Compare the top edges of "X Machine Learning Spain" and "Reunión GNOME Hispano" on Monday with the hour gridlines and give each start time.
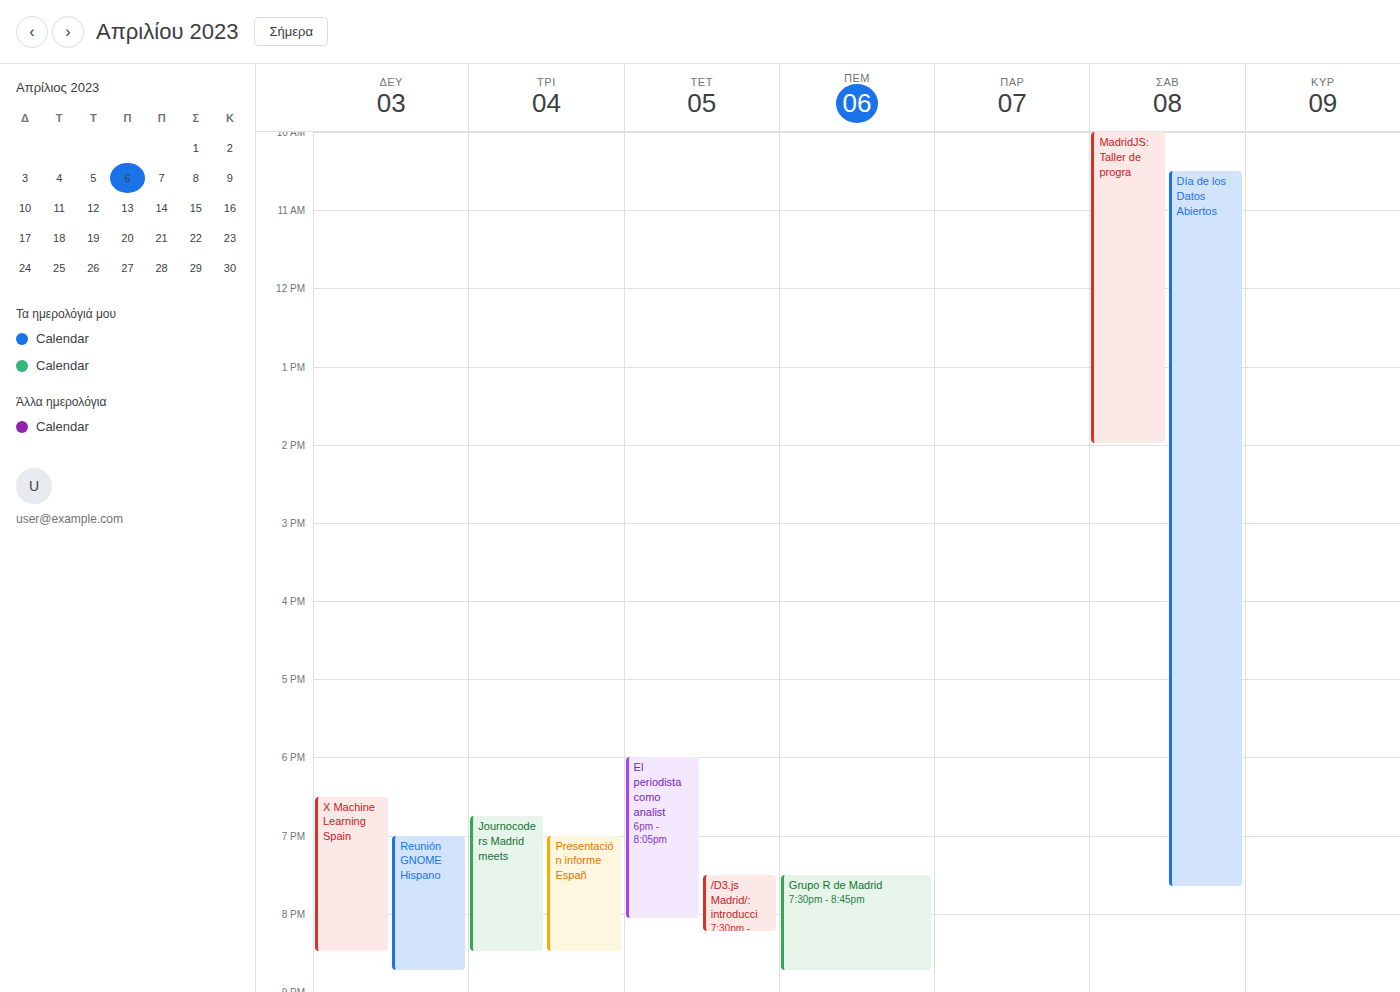
"X Machine Learning Spain": 6:30 PM, halfway between the 6 PM and 7 PM lines. "Reunión GNOME Hispano": 7:00 PM, exactly on the 7 PM line.